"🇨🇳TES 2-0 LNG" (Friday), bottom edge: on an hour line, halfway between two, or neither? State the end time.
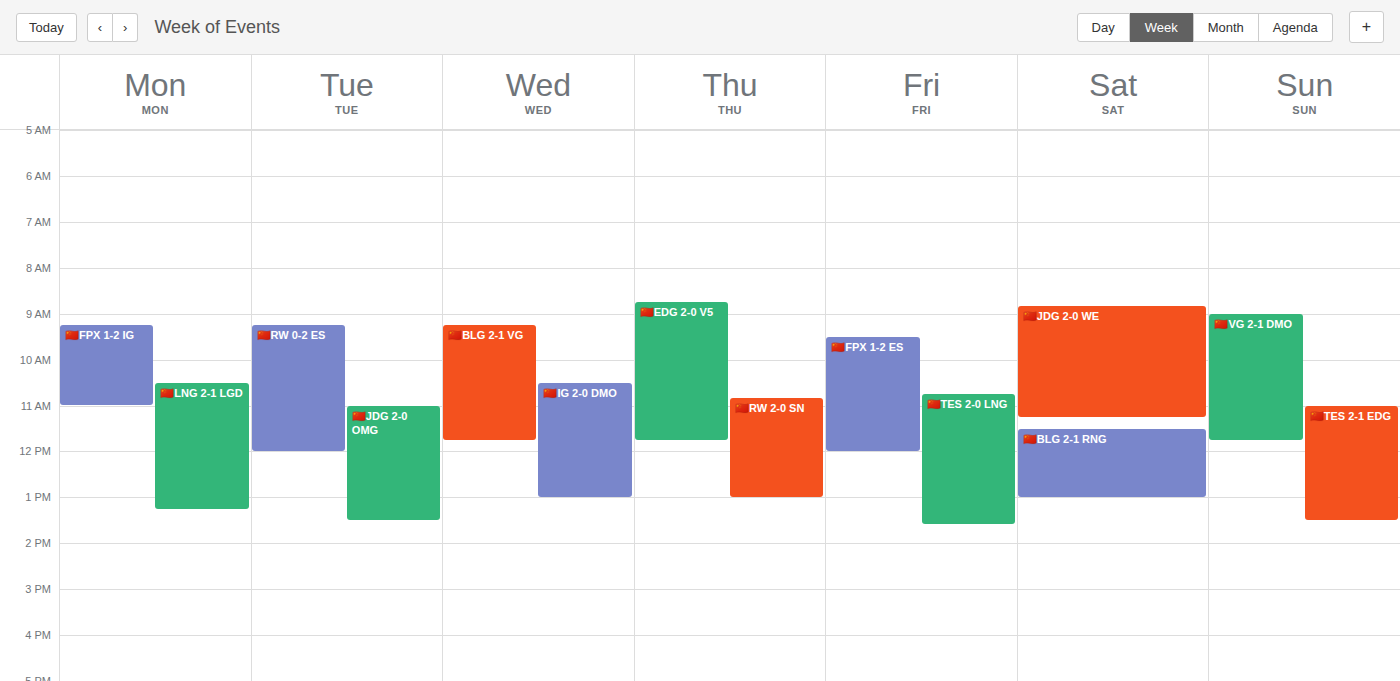
1:35 PM -- neither: 35 minutes below the 1 PM line and 25 minutes above the 2 PM line.